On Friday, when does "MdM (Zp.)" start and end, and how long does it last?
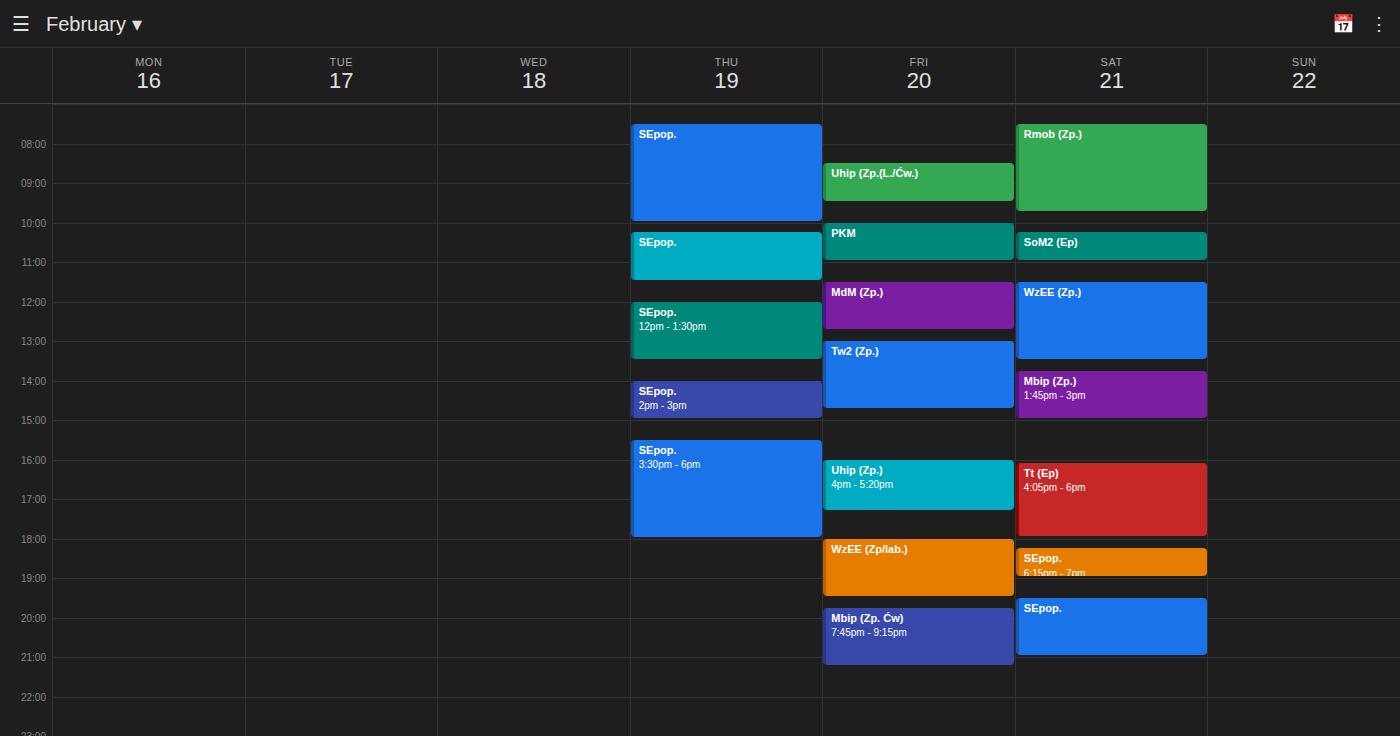
11:30 to 12:45, 1 hour 15 minutes